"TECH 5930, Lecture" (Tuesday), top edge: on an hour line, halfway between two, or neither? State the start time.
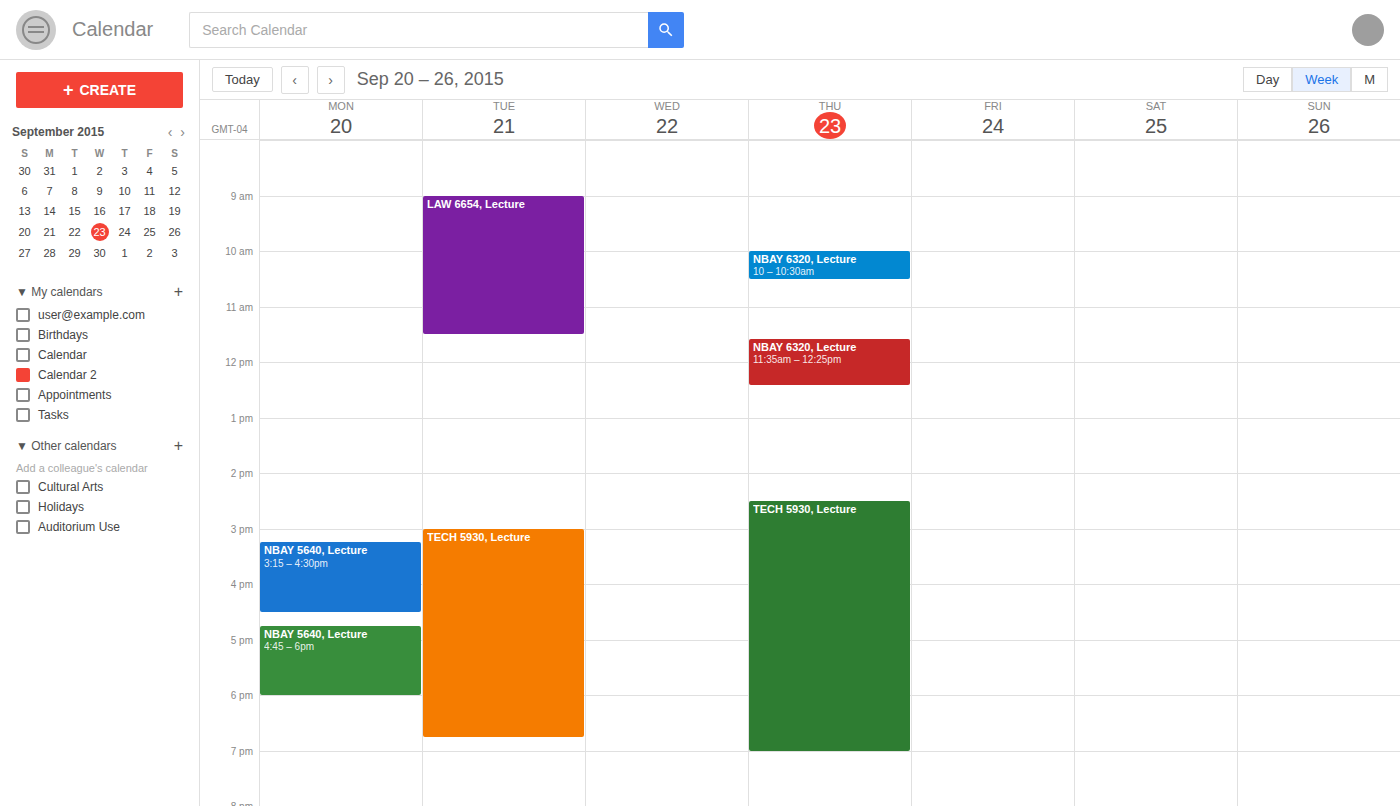
3:00 PM -- exactly on the 3 PM line.